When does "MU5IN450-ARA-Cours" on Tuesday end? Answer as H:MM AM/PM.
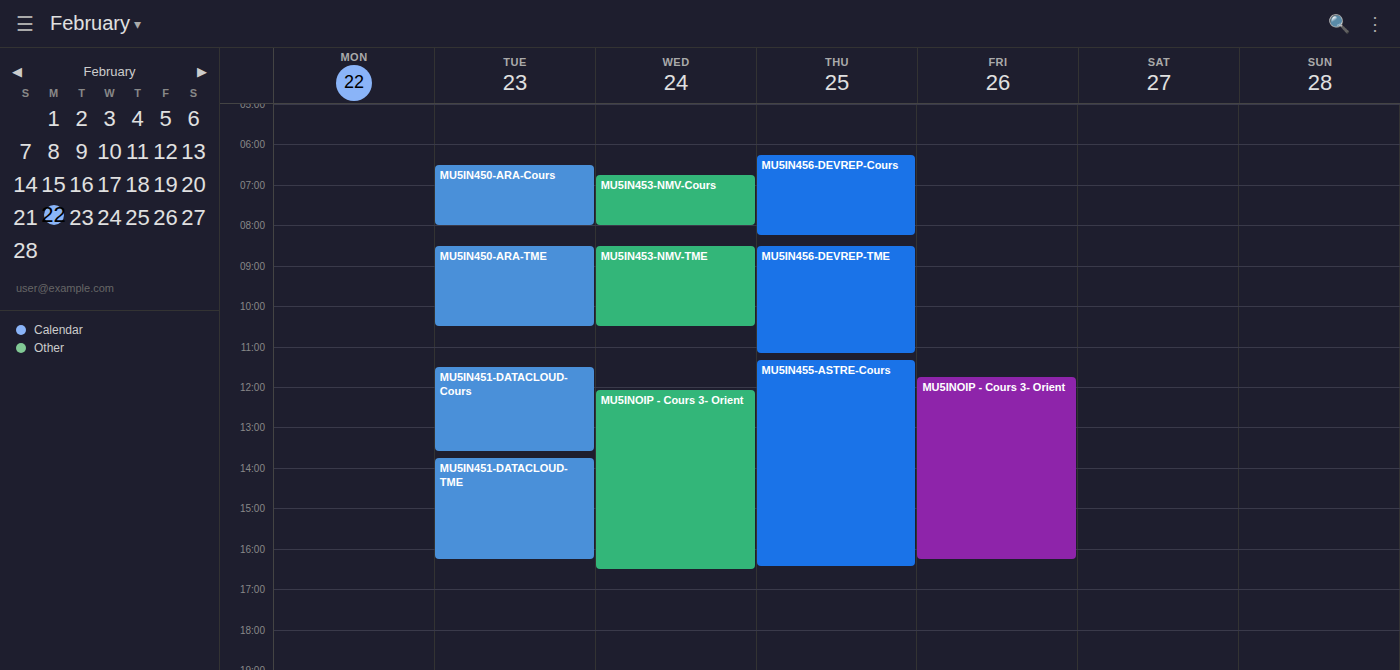
8:00 AM